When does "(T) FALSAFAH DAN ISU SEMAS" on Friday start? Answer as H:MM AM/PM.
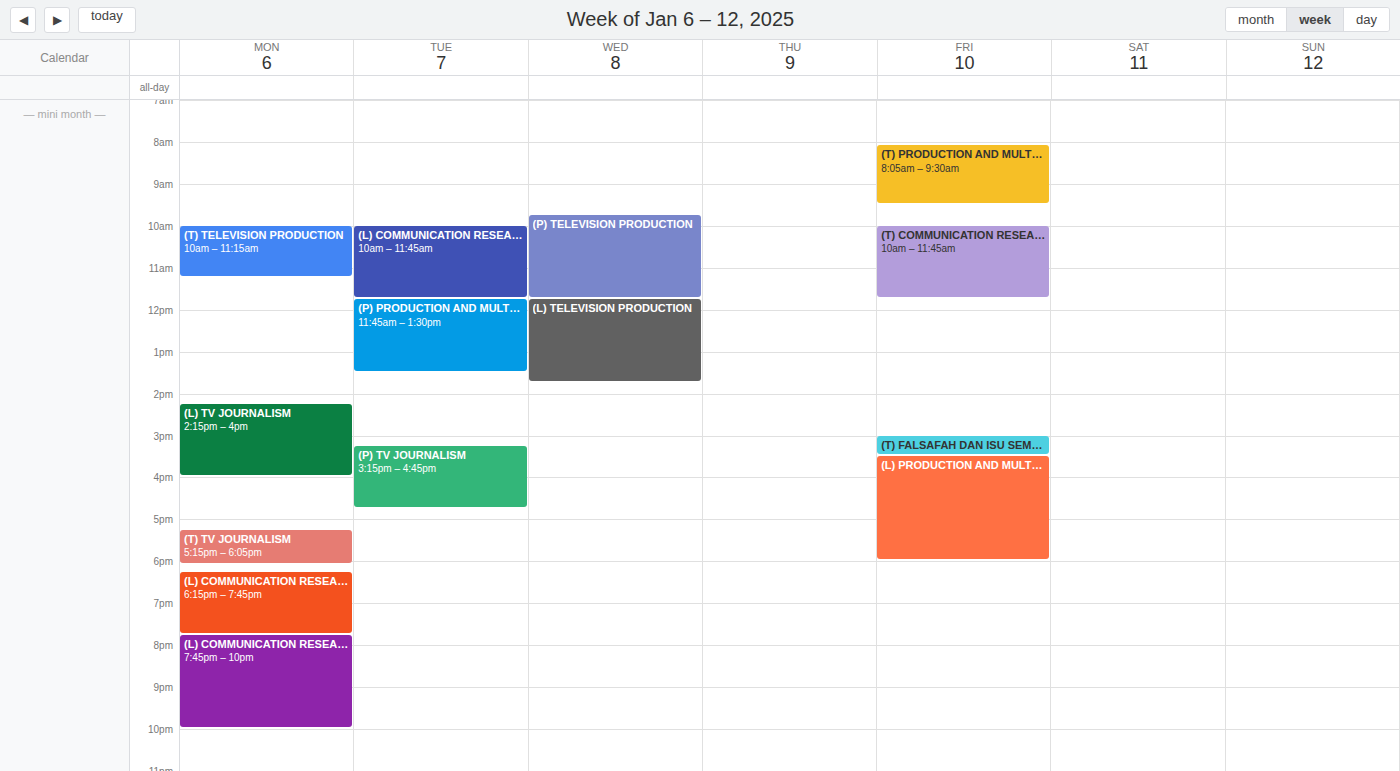
3:00 PM